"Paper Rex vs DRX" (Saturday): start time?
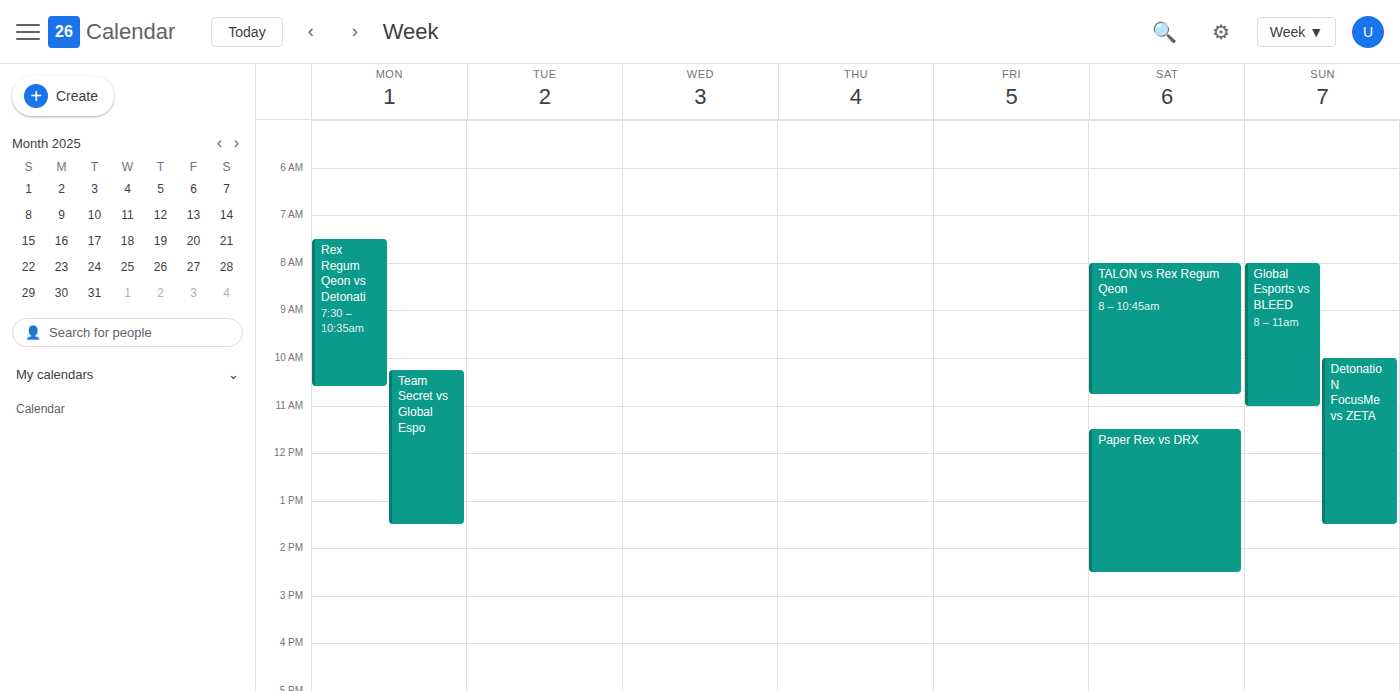
11:30 AM